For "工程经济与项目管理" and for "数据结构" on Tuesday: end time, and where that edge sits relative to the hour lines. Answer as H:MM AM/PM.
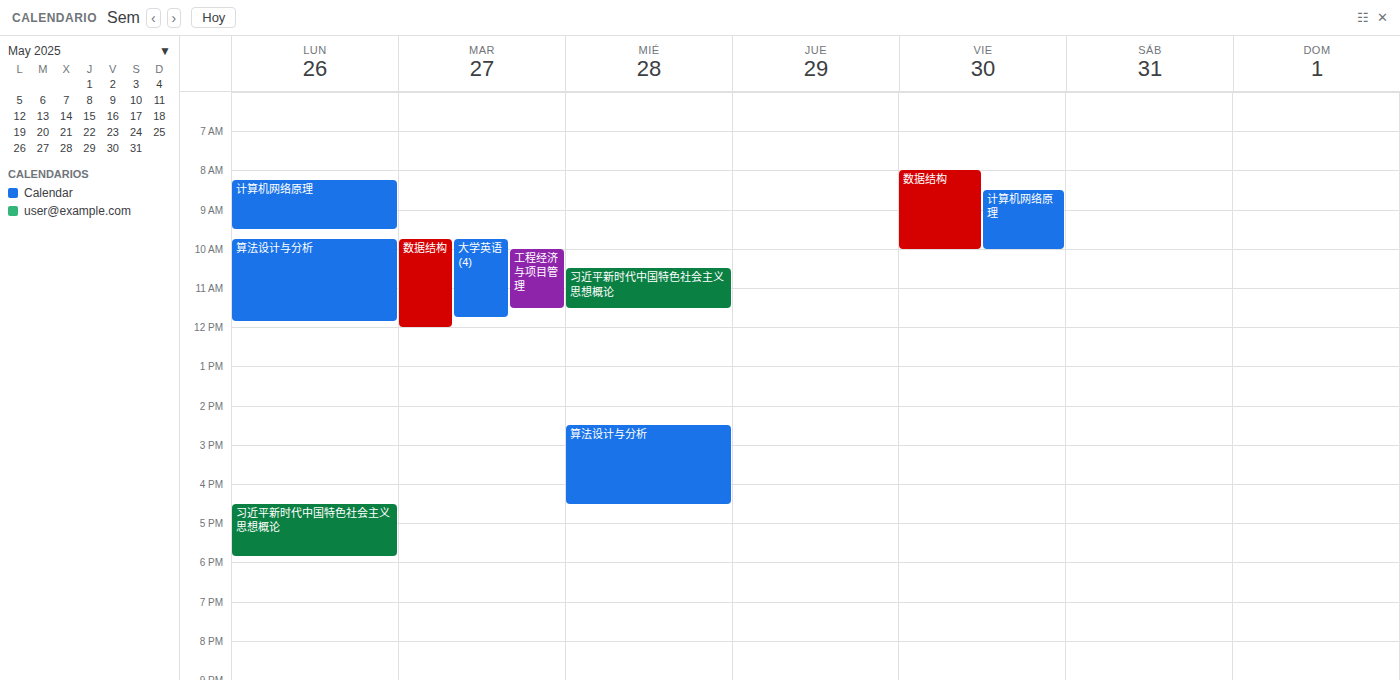
"工程经济与项目管理": 11:30 AM, halfway between the 11 AM and 12 PM lines. "数据结构": 12:00 PM, exactly on the 12 PM line.